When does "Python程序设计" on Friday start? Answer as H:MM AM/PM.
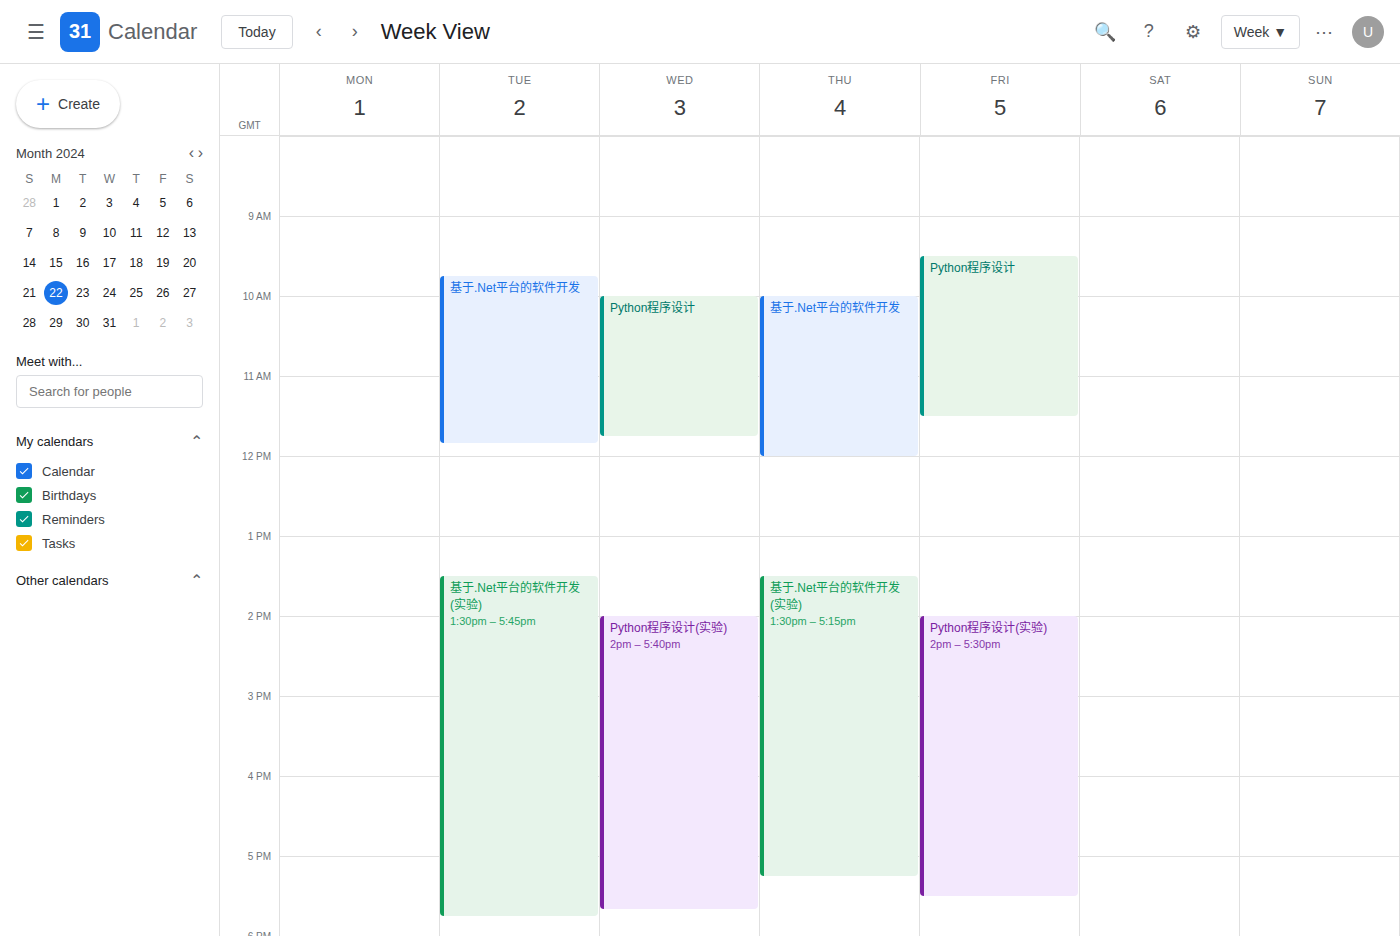
9:30 AM